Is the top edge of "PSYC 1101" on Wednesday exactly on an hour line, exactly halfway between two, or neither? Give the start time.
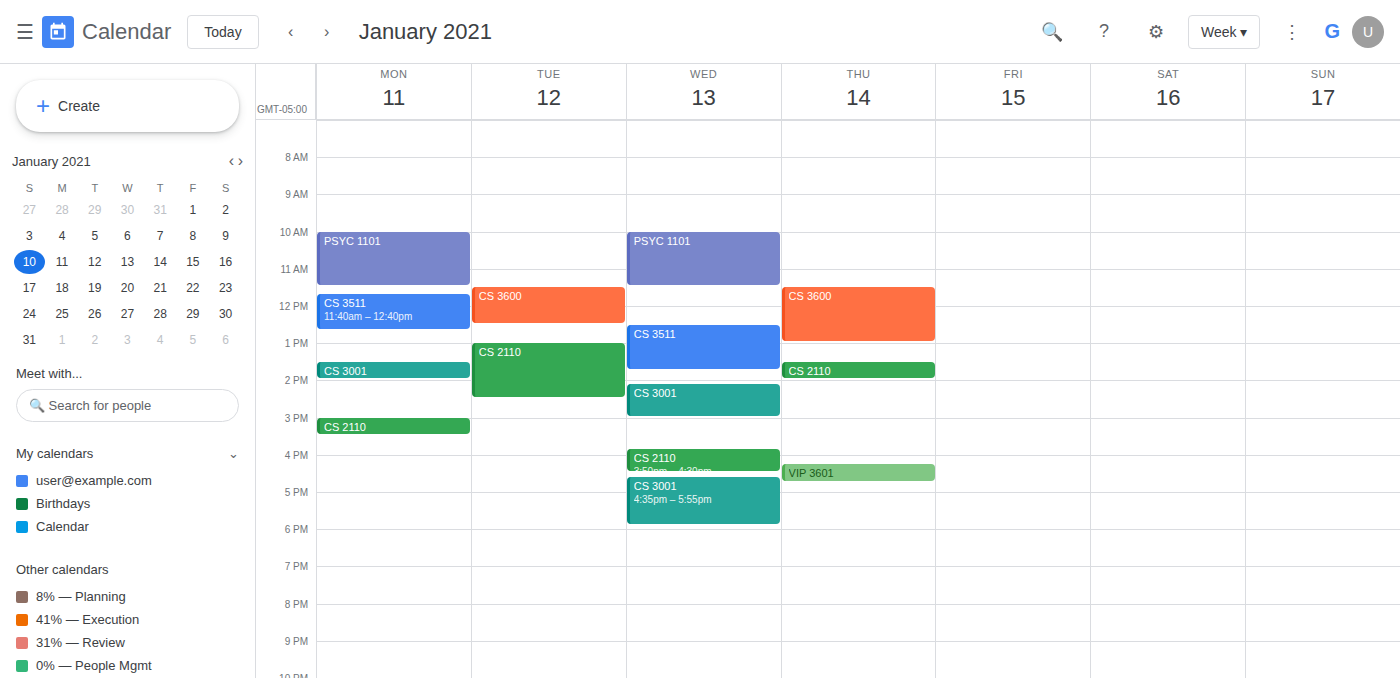
10:00 AM -- exactly on the 10 AM line.